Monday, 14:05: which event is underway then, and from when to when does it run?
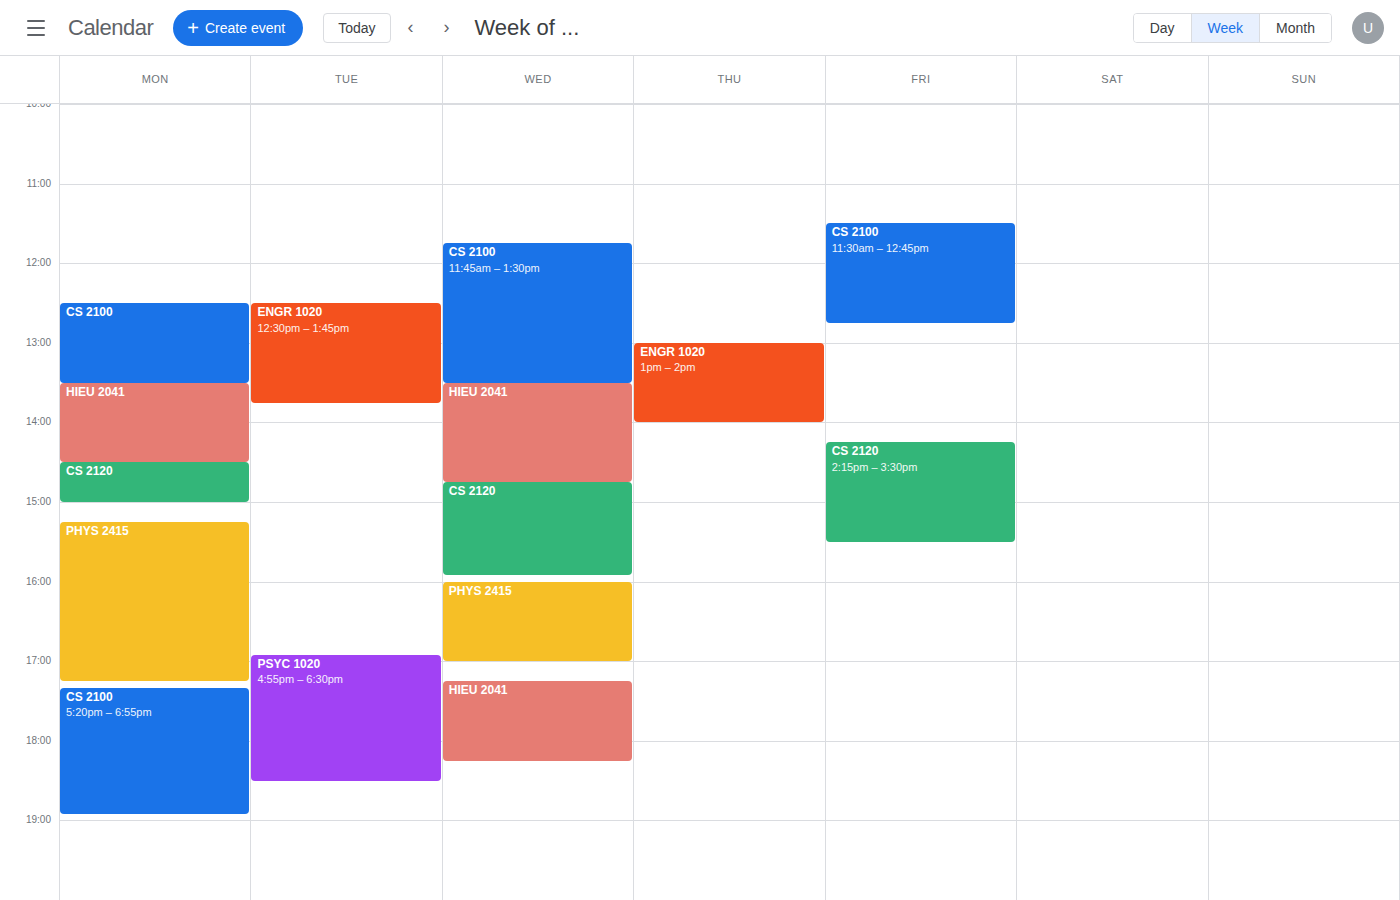
"HIEU 2041", 13:30 to 14:30